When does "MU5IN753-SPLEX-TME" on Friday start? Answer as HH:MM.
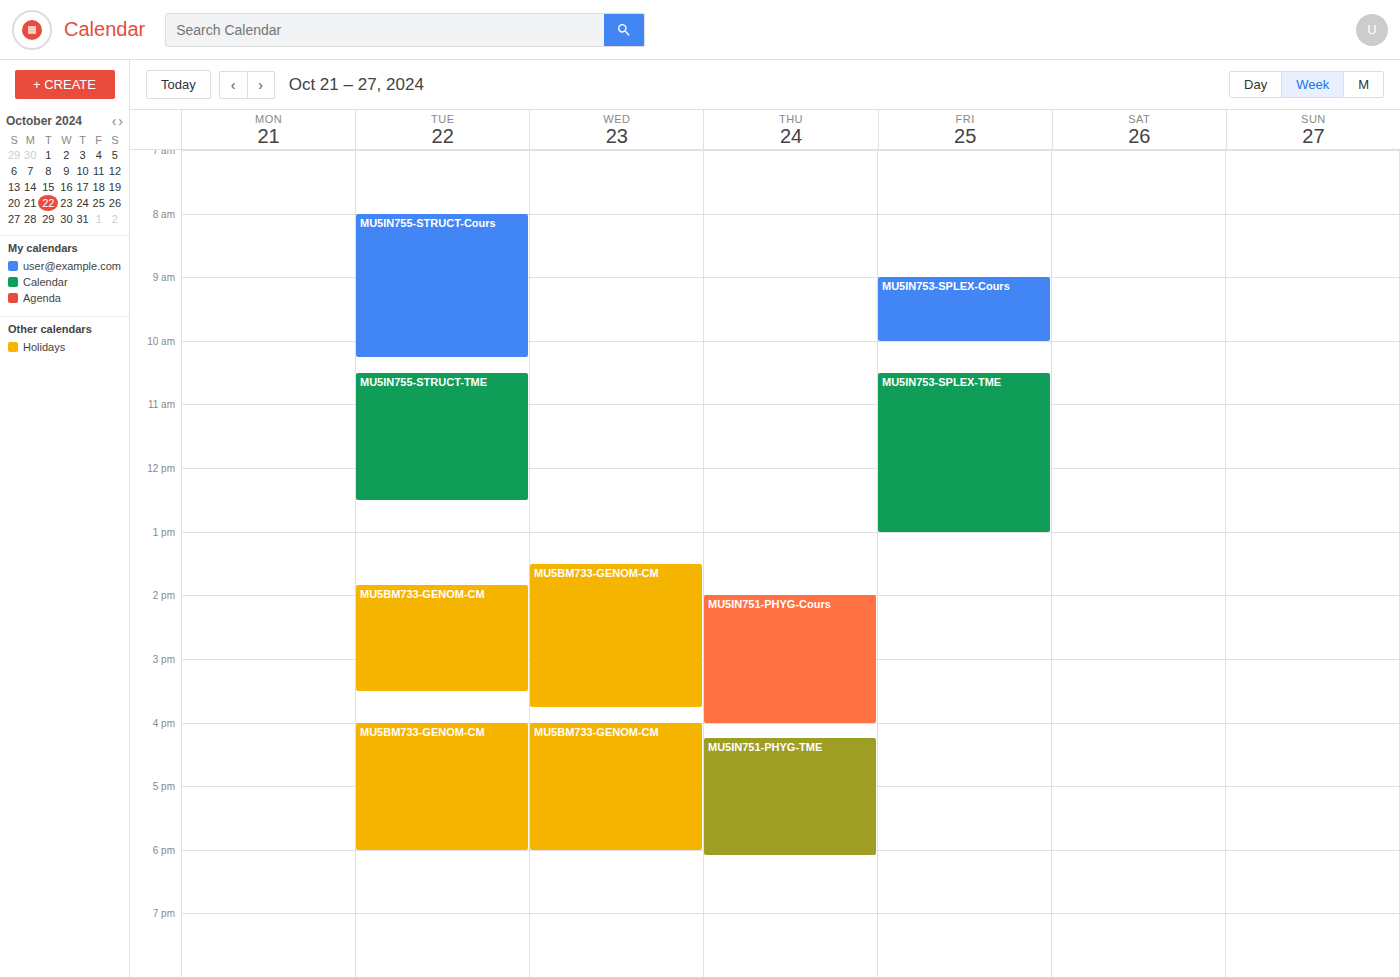
10:30